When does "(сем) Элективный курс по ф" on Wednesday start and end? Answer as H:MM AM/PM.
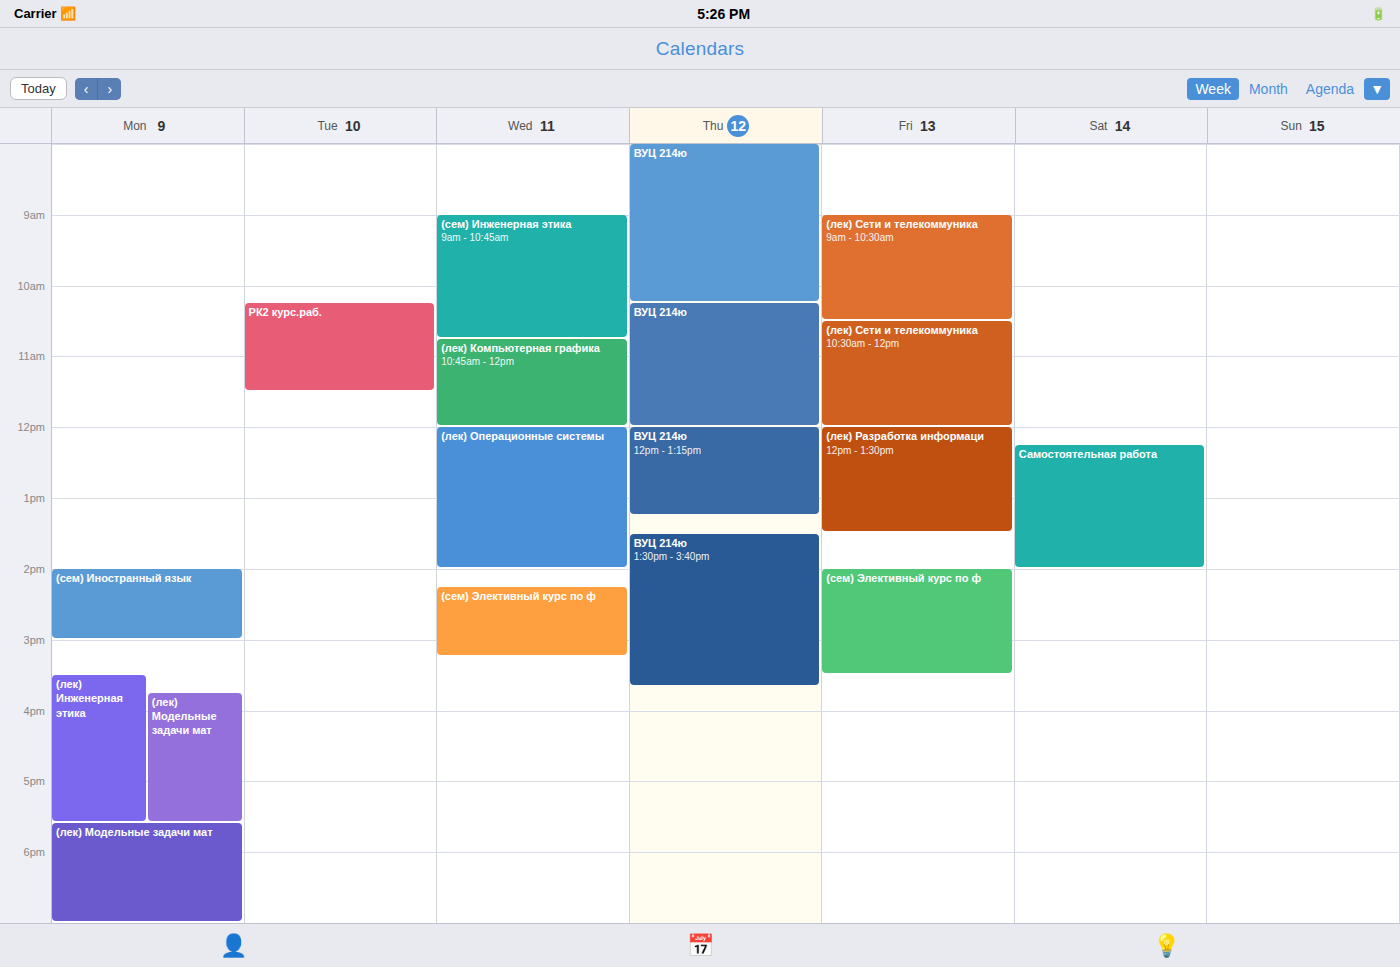
2:15 PM to 3:15 PM